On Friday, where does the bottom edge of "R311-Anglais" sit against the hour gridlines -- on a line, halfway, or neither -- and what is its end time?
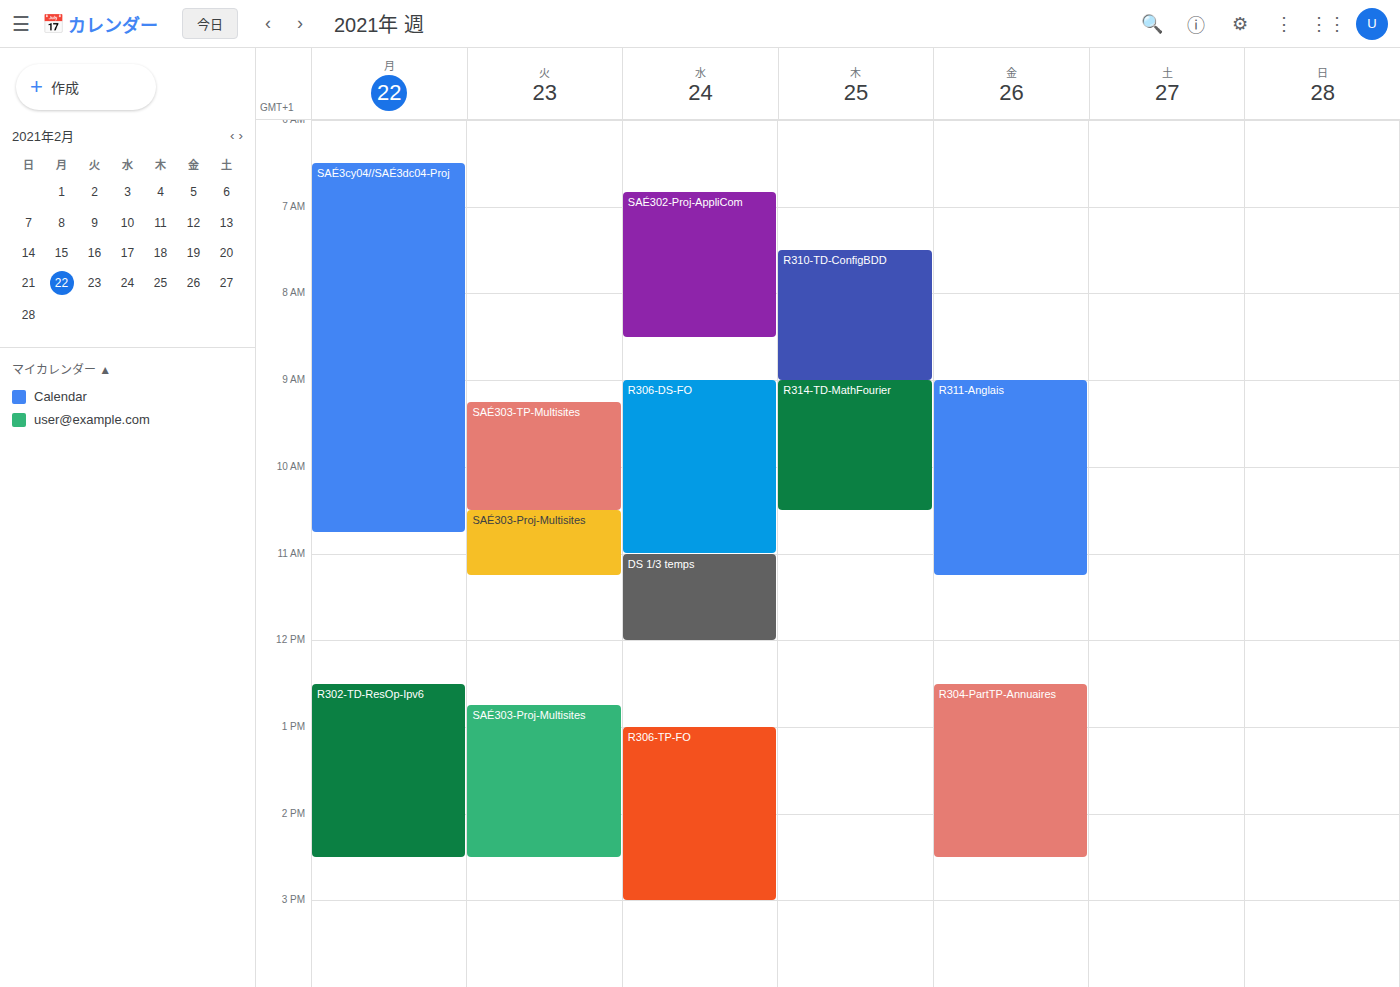
11:15 AM -- neither: a quarter of the way from the 11 AM line to the 12 PM line.